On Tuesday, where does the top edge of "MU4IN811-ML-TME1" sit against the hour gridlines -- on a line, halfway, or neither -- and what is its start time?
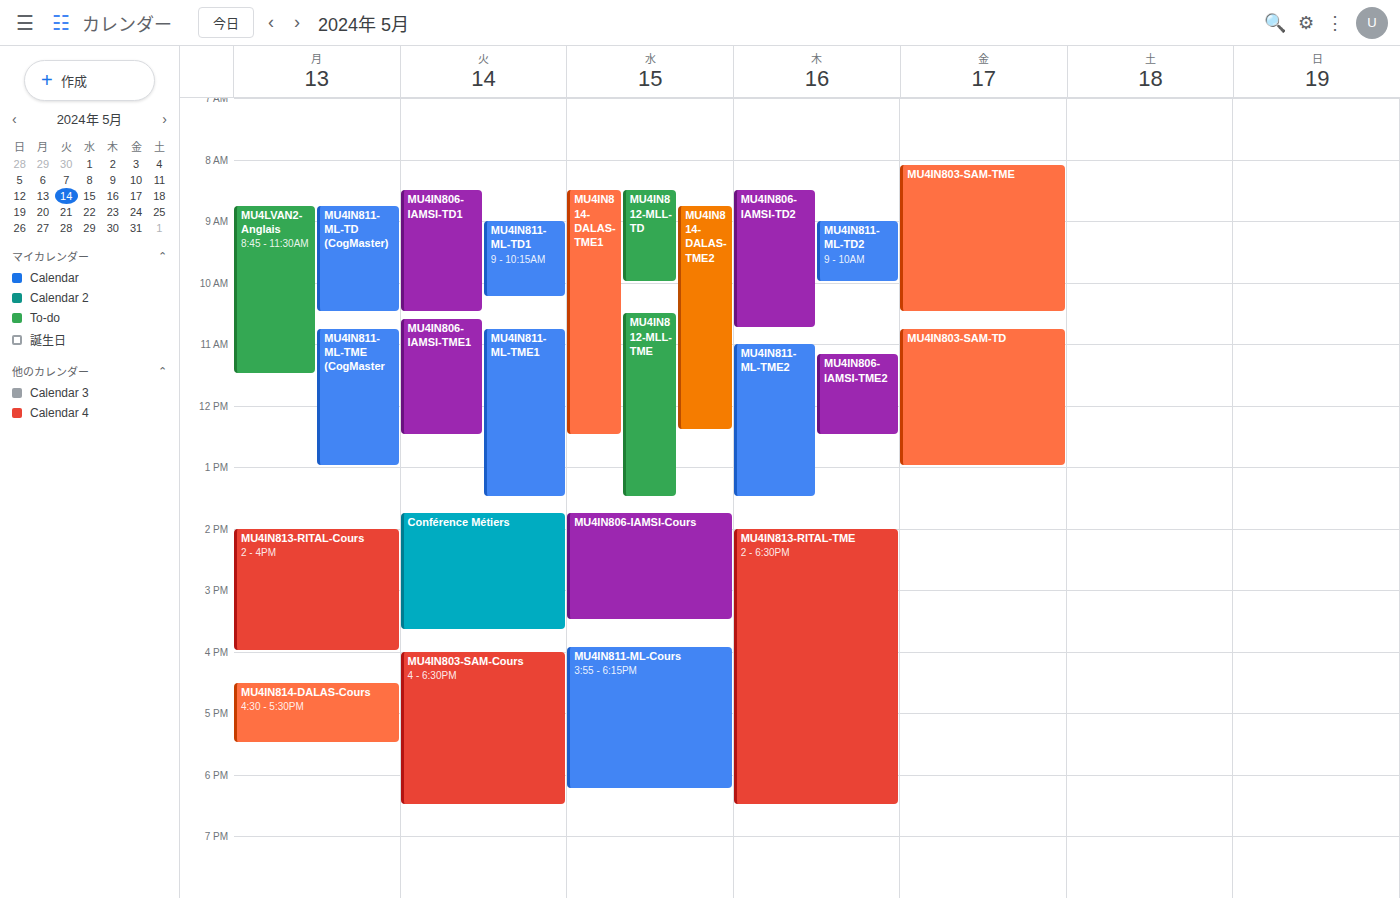
10:45 AM -- neither: three quarters of the way from the 10 AM line to the 11 AM line.